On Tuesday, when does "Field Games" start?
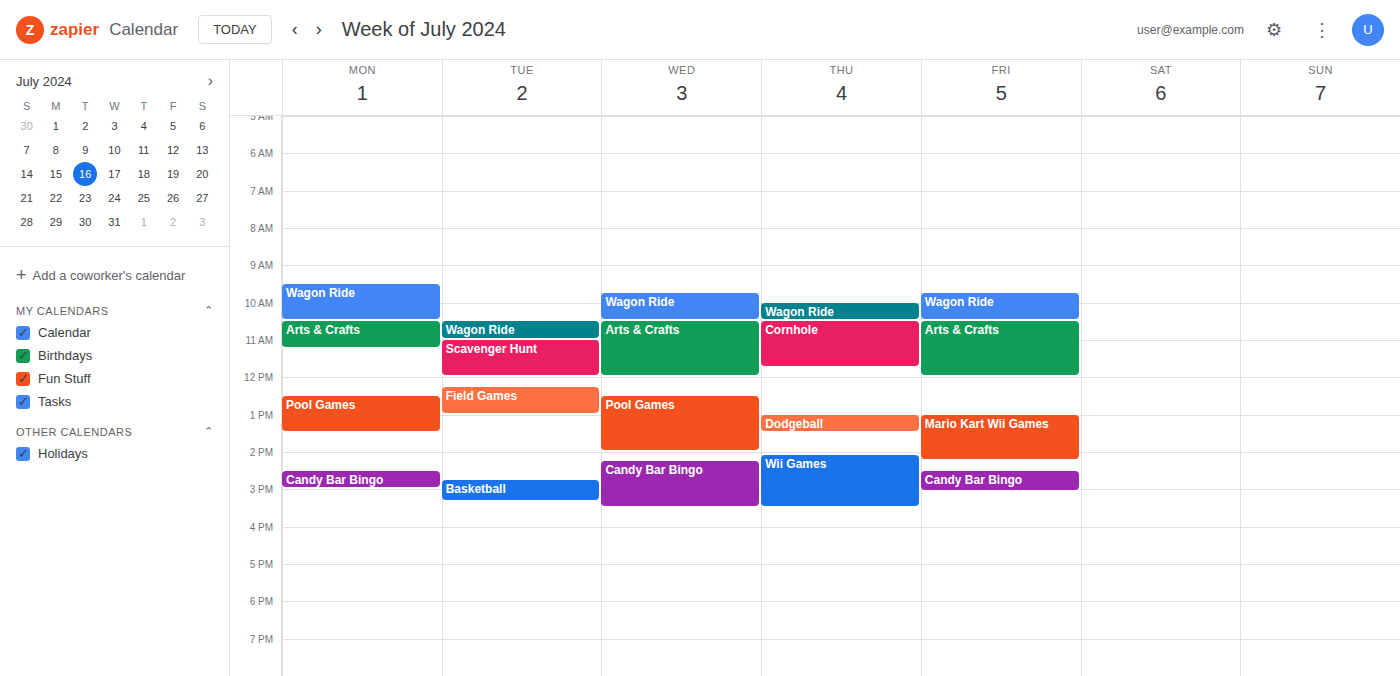
12:15 PM